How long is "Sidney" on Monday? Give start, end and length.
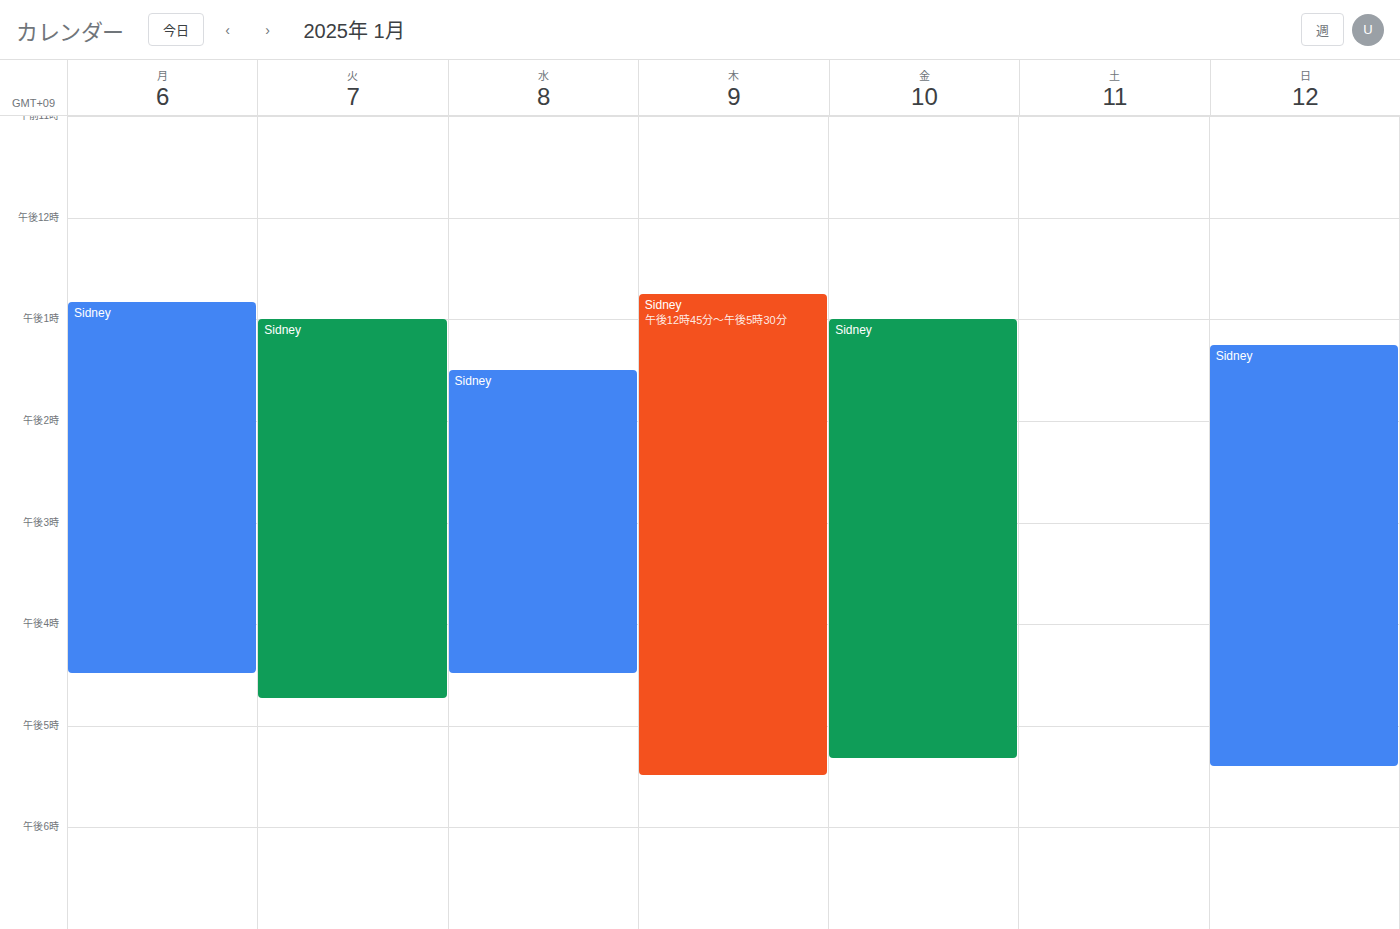
12:50 PM to 4:30 PM, 3 hours 40 minutes